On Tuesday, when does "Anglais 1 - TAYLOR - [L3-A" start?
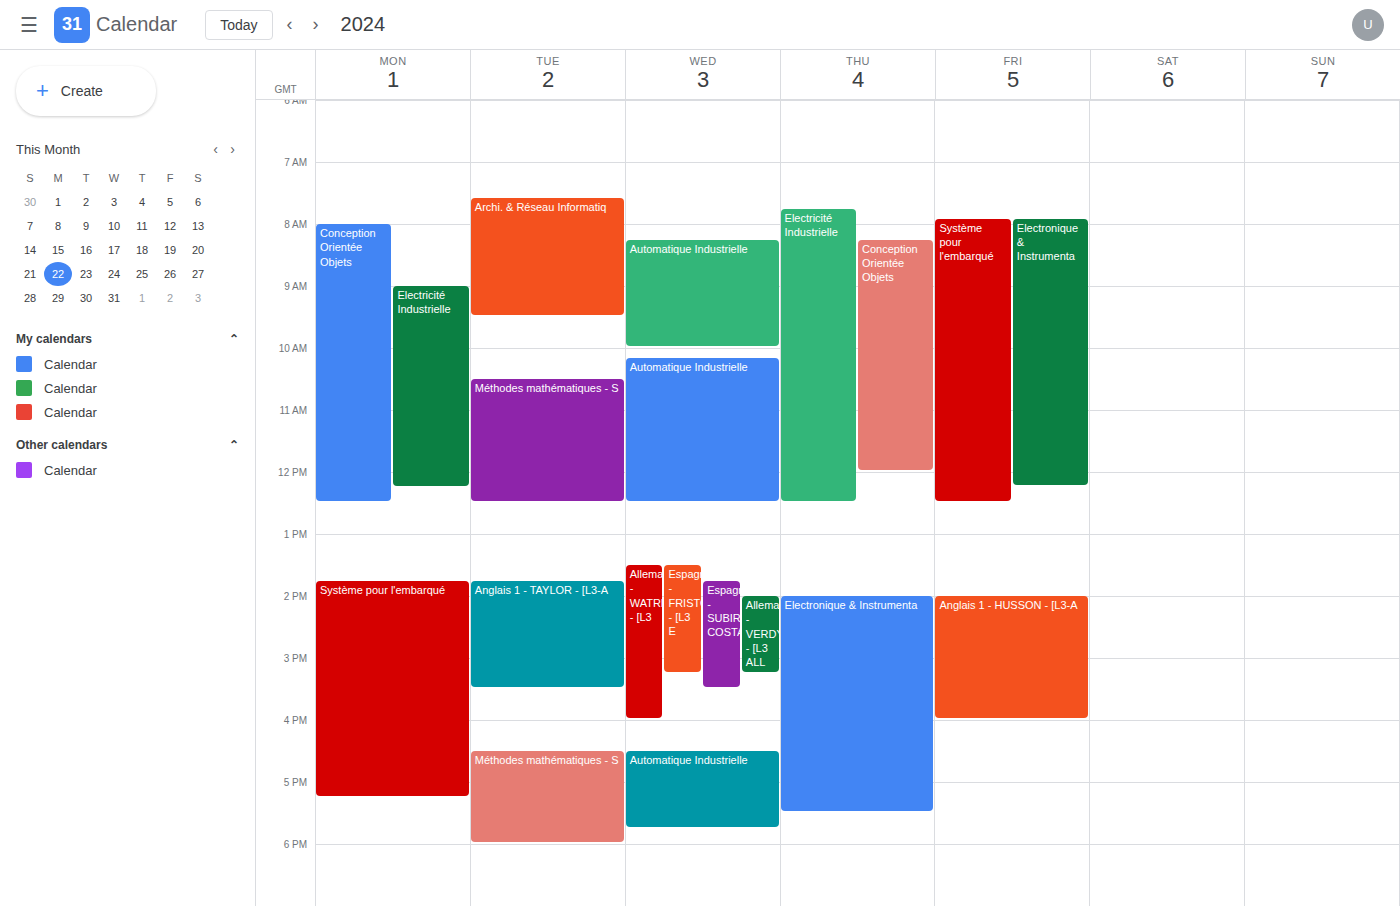
1:45 PM